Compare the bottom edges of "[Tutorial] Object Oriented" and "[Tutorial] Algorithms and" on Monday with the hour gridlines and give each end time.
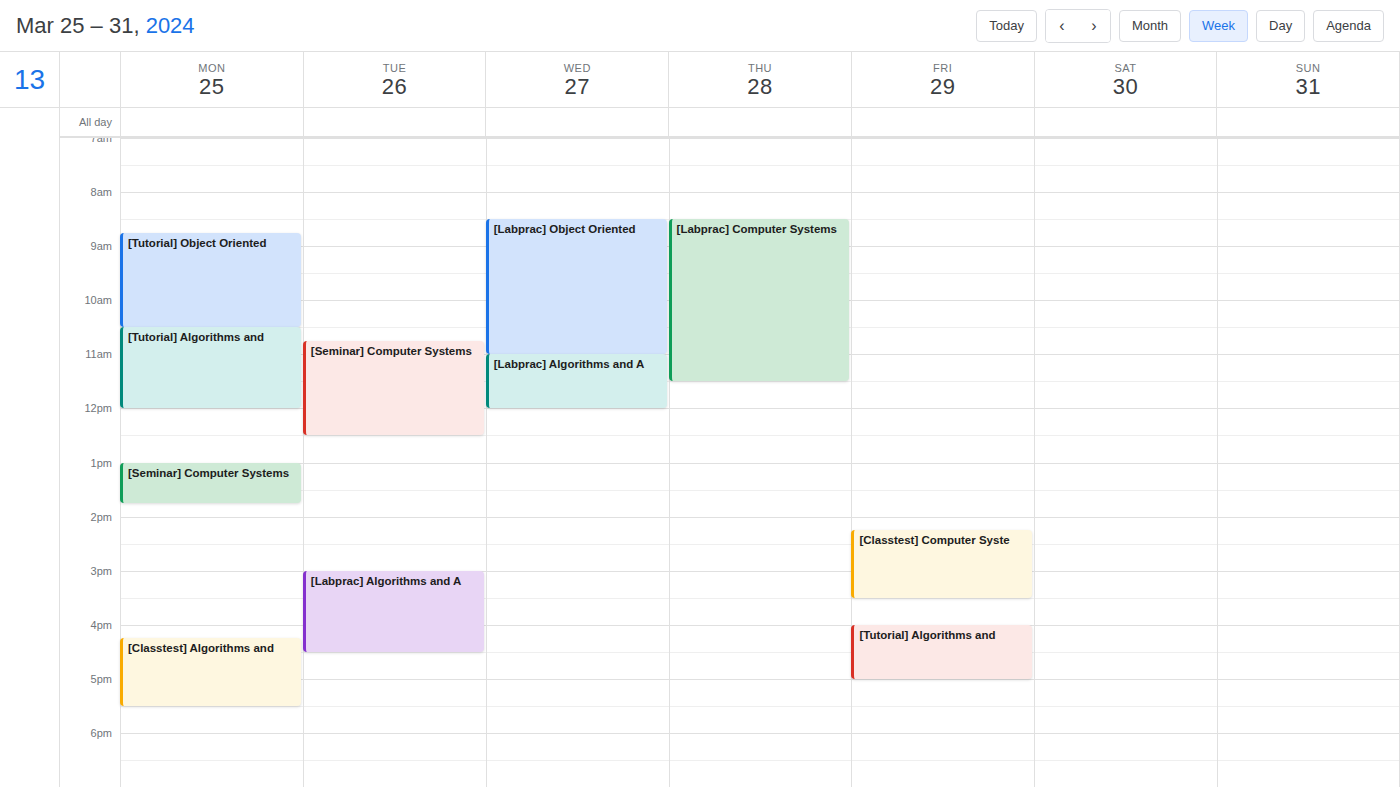
"[Tutorial] Object Oriented": 10:30 AM, halfway between the 10 AM and 11 AM lines. "[Tutorial] Algorithms and": 12:00 PM, exactly on the 12 PM line.